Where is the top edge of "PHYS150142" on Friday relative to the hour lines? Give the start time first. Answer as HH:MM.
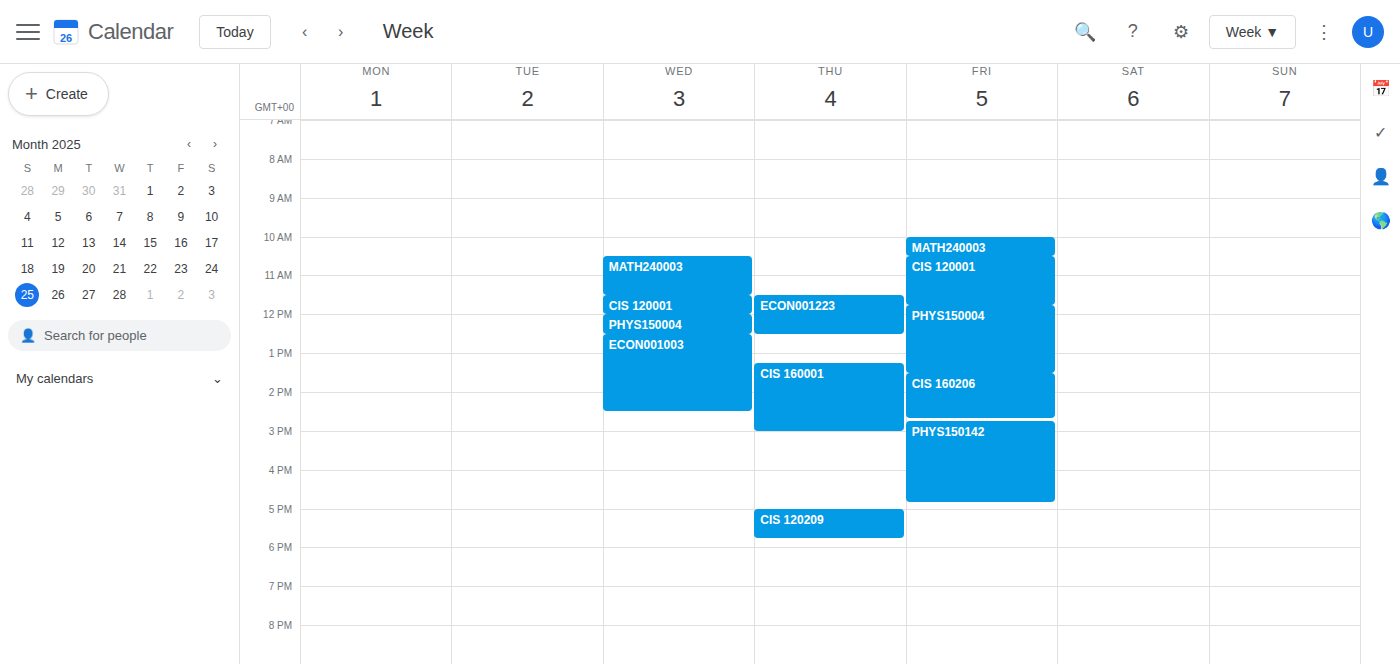
14:45 -- neither: three quarters of the way from the 14:00 line to the 15:00 line.